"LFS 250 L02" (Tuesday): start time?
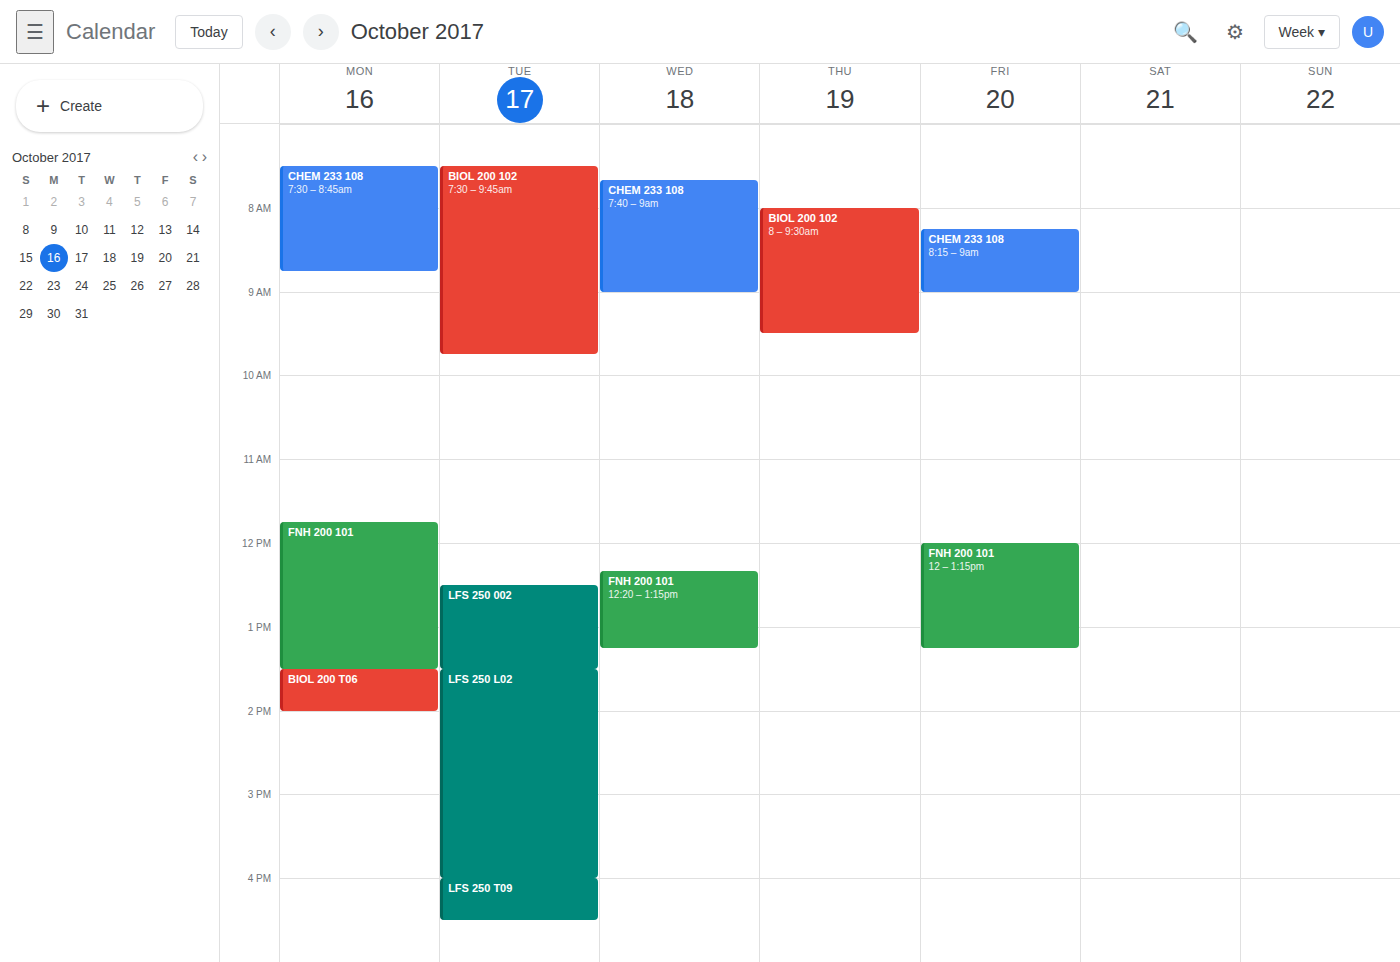
13:30